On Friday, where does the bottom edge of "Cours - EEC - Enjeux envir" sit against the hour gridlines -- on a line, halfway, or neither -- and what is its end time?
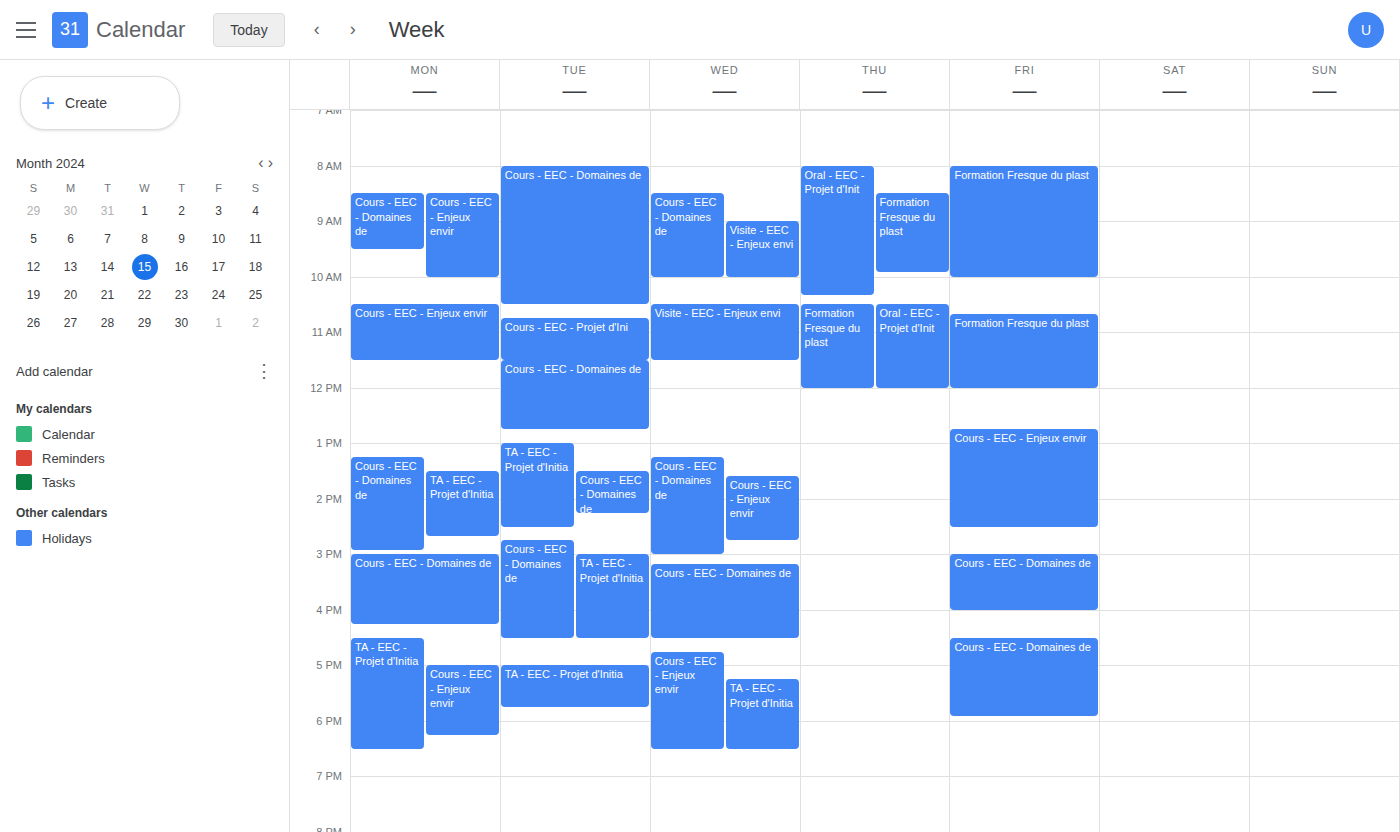
2:30 PM -- halfway between the 2 PM and 3 PM lines.